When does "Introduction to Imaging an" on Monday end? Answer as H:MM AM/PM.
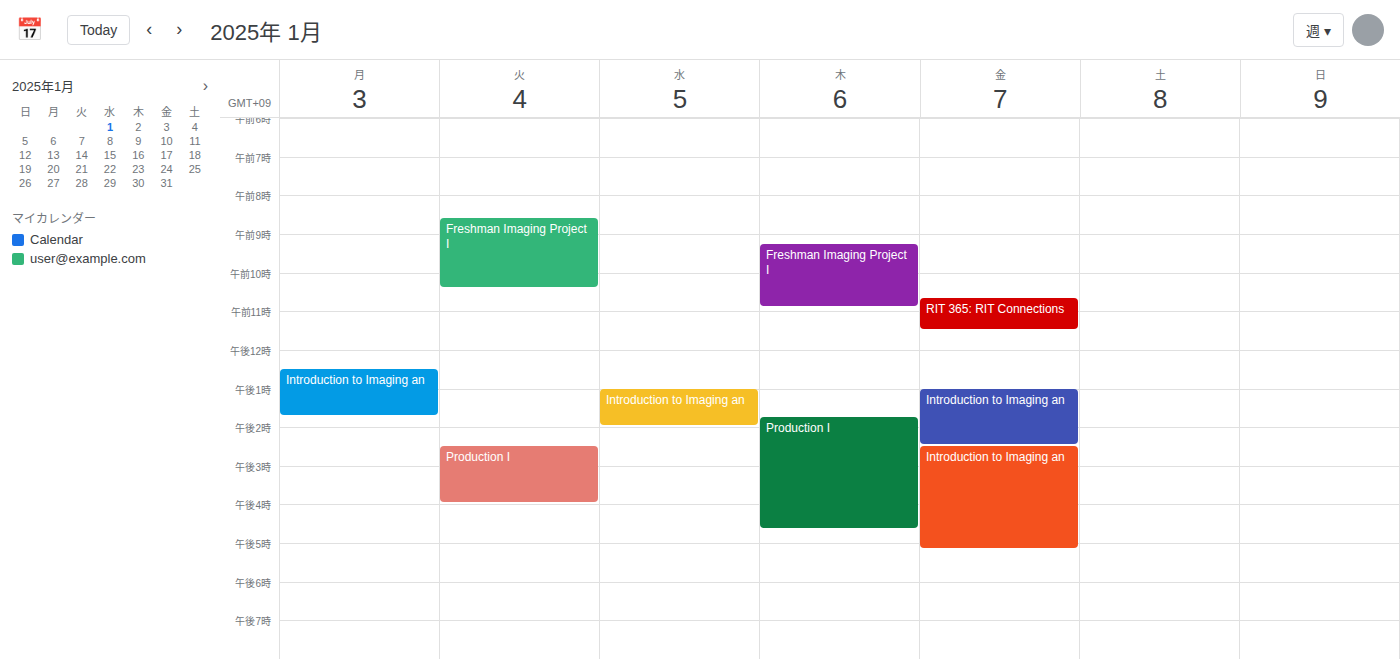
1:45 PM